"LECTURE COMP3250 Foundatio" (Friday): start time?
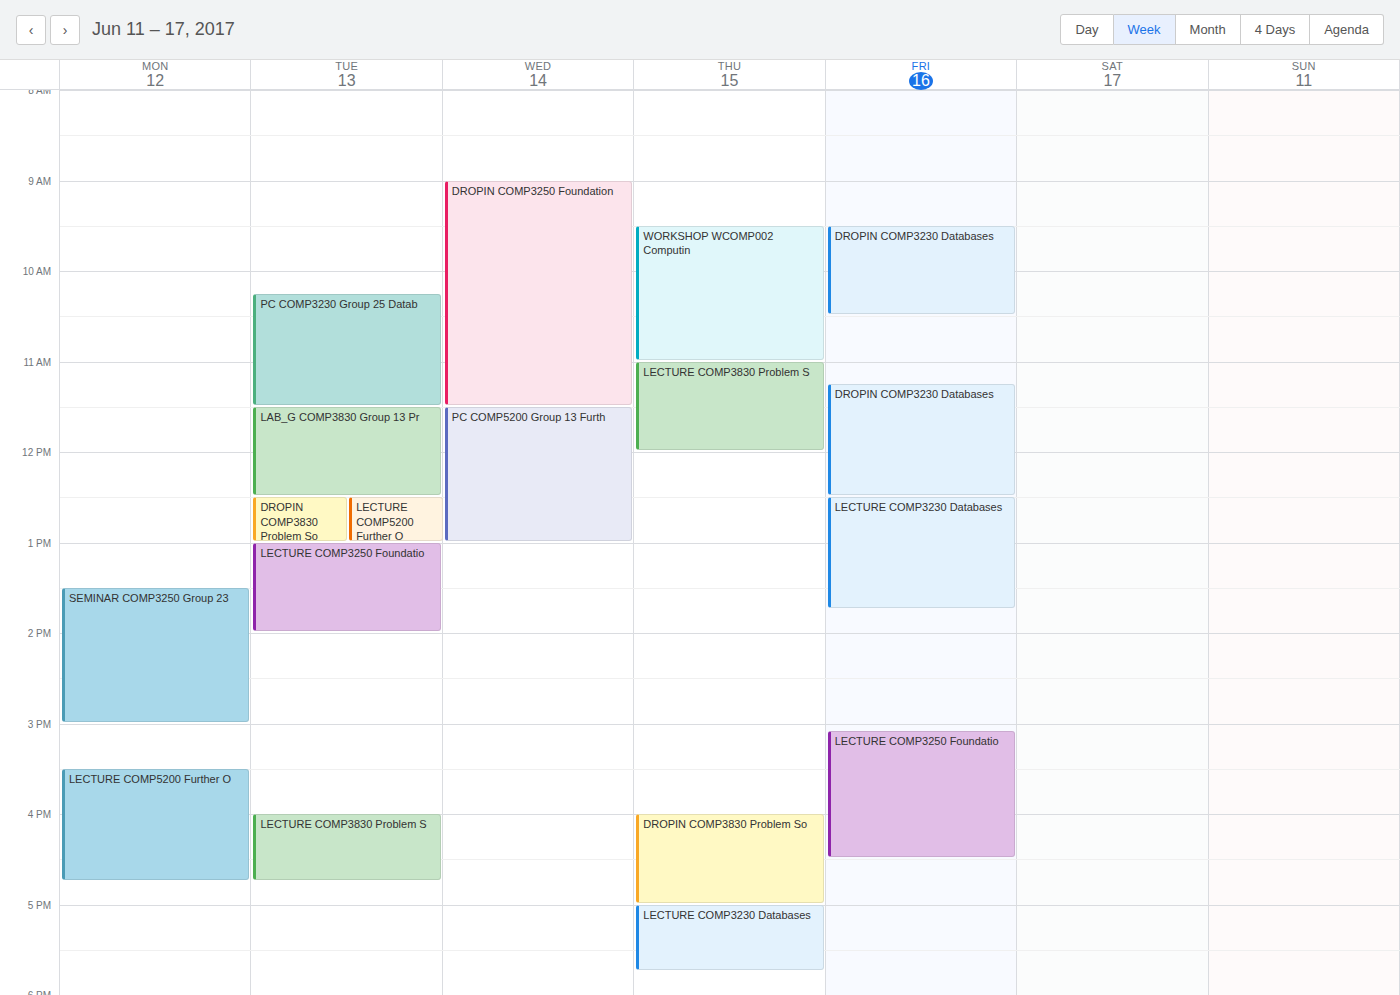
3:05 PM